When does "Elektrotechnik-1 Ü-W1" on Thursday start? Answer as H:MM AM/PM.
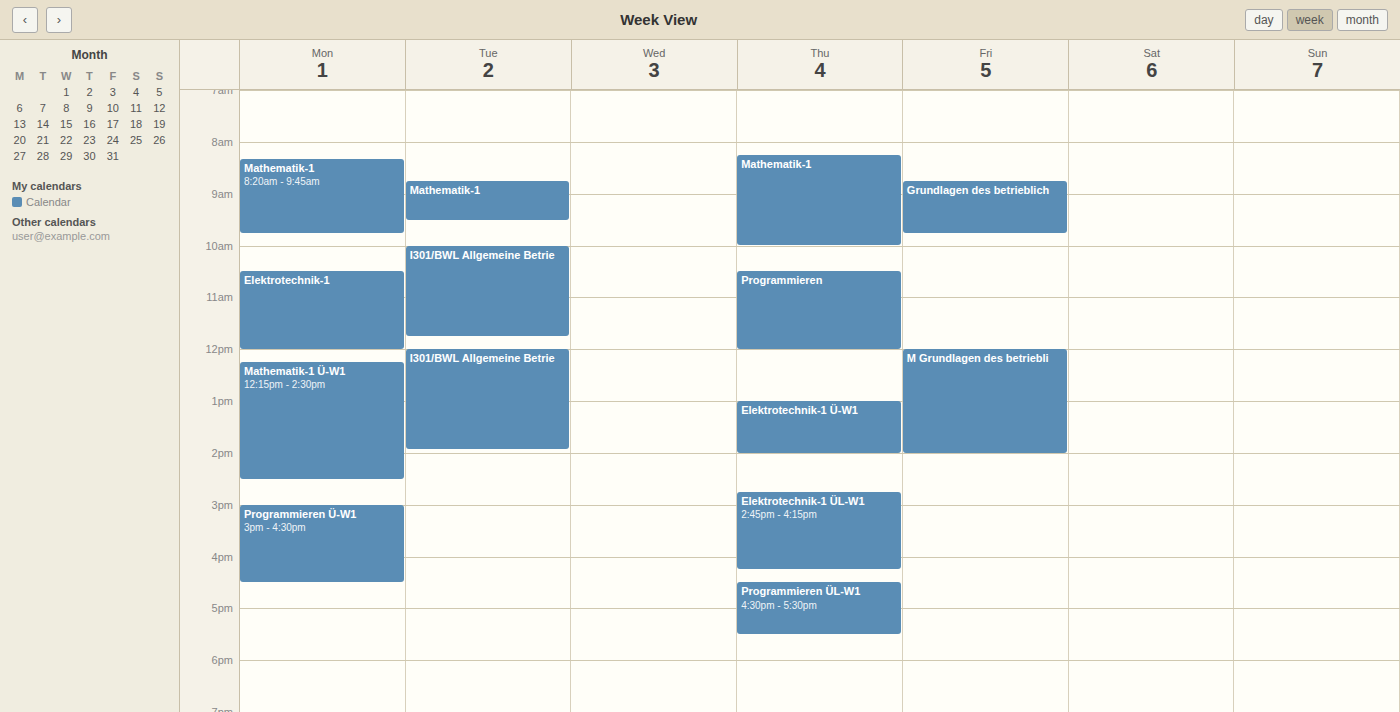
1:00 PM